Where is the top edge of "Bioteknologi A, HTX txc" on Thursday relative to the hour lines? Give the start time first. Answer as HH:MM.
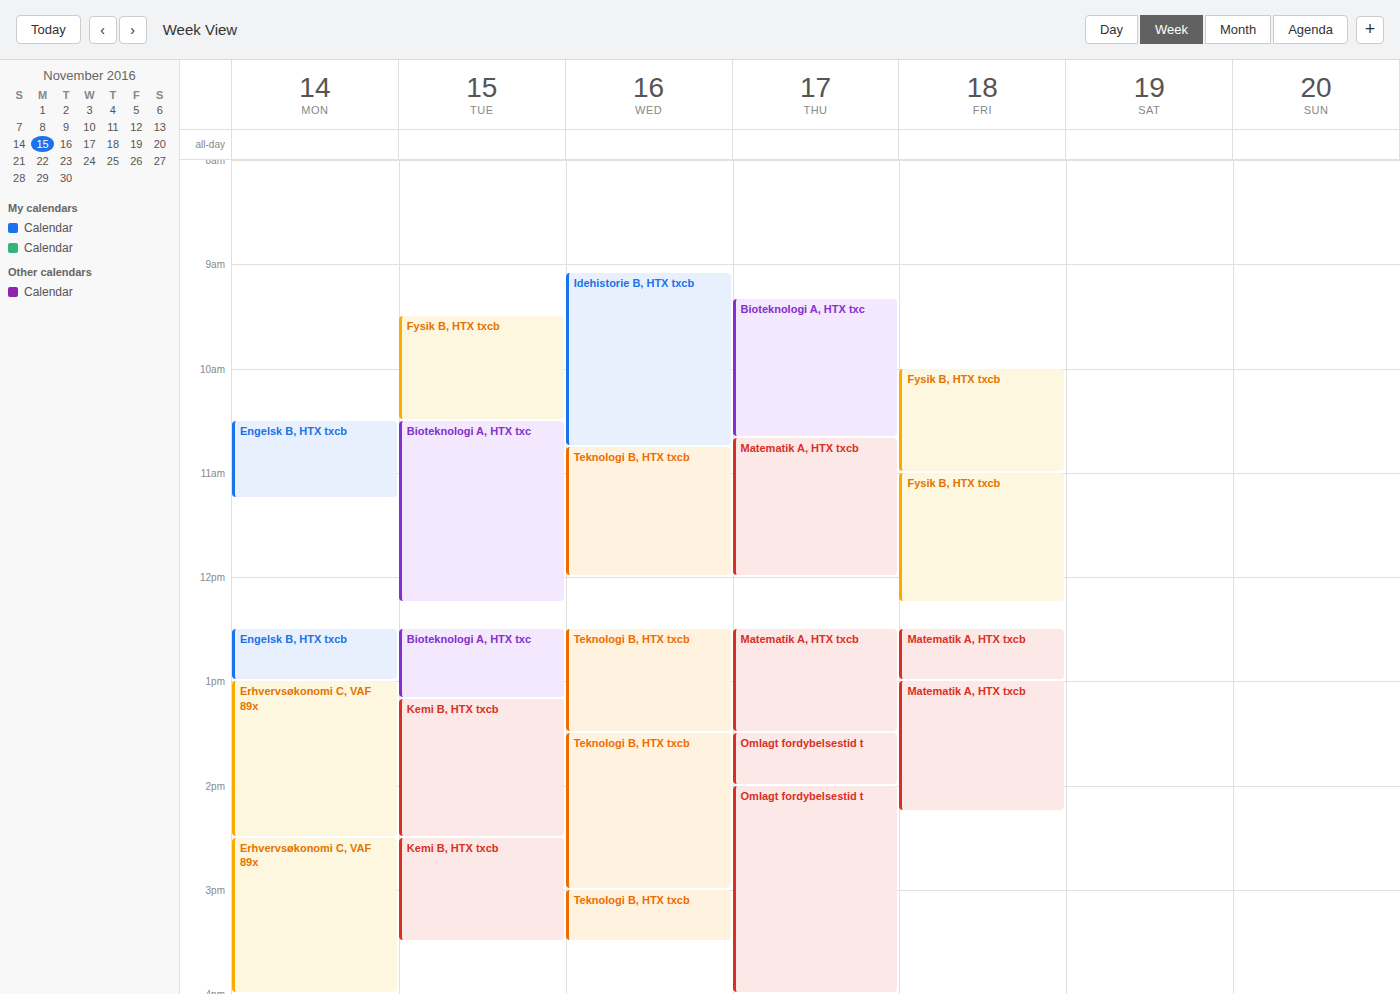
09:20 -- neither: 20 minutes below the 09:00 line and 40 minutes above the 10:00 line.